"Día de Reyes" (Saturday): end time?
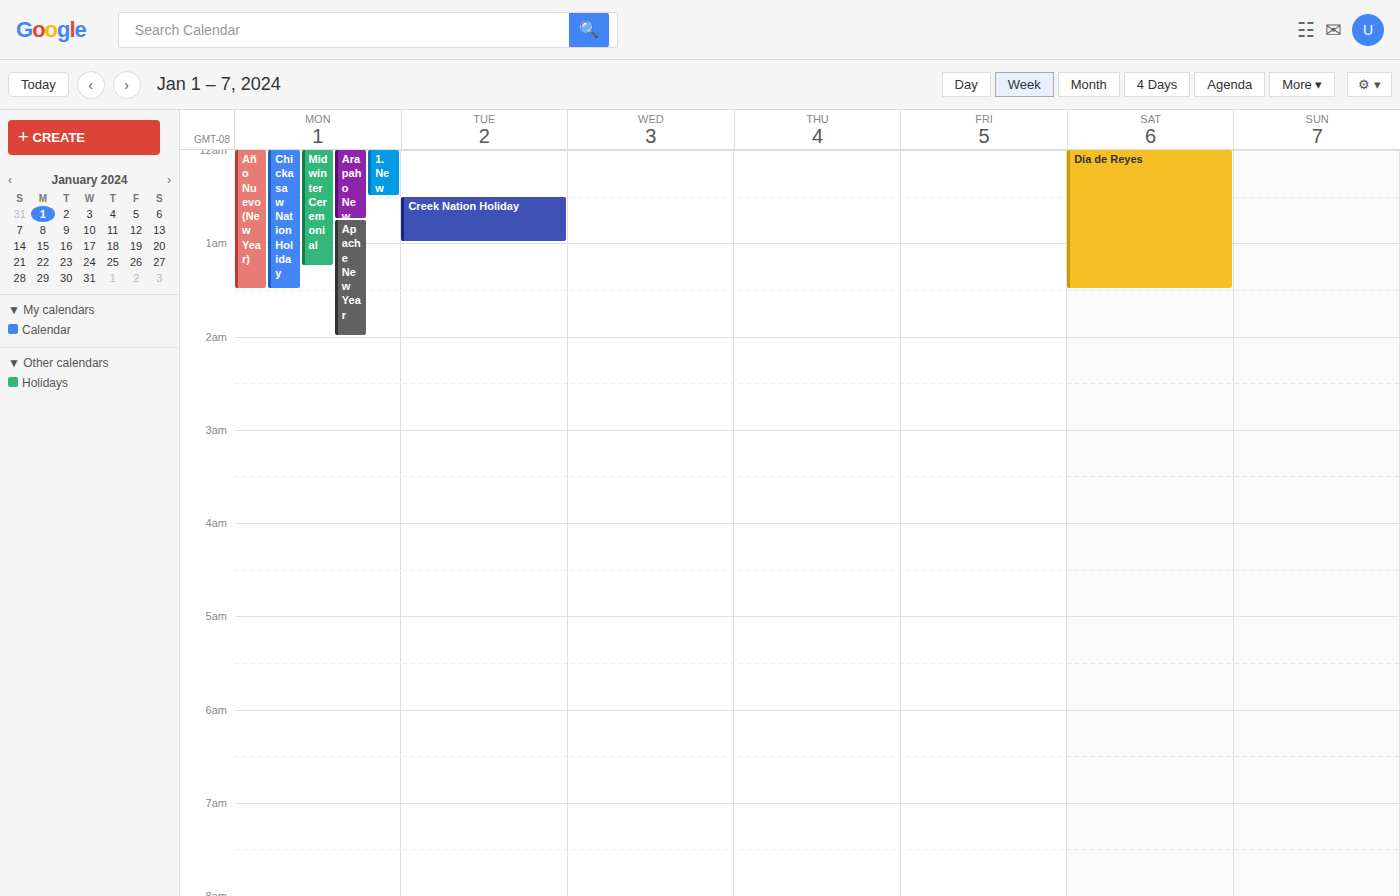
1:30 AM